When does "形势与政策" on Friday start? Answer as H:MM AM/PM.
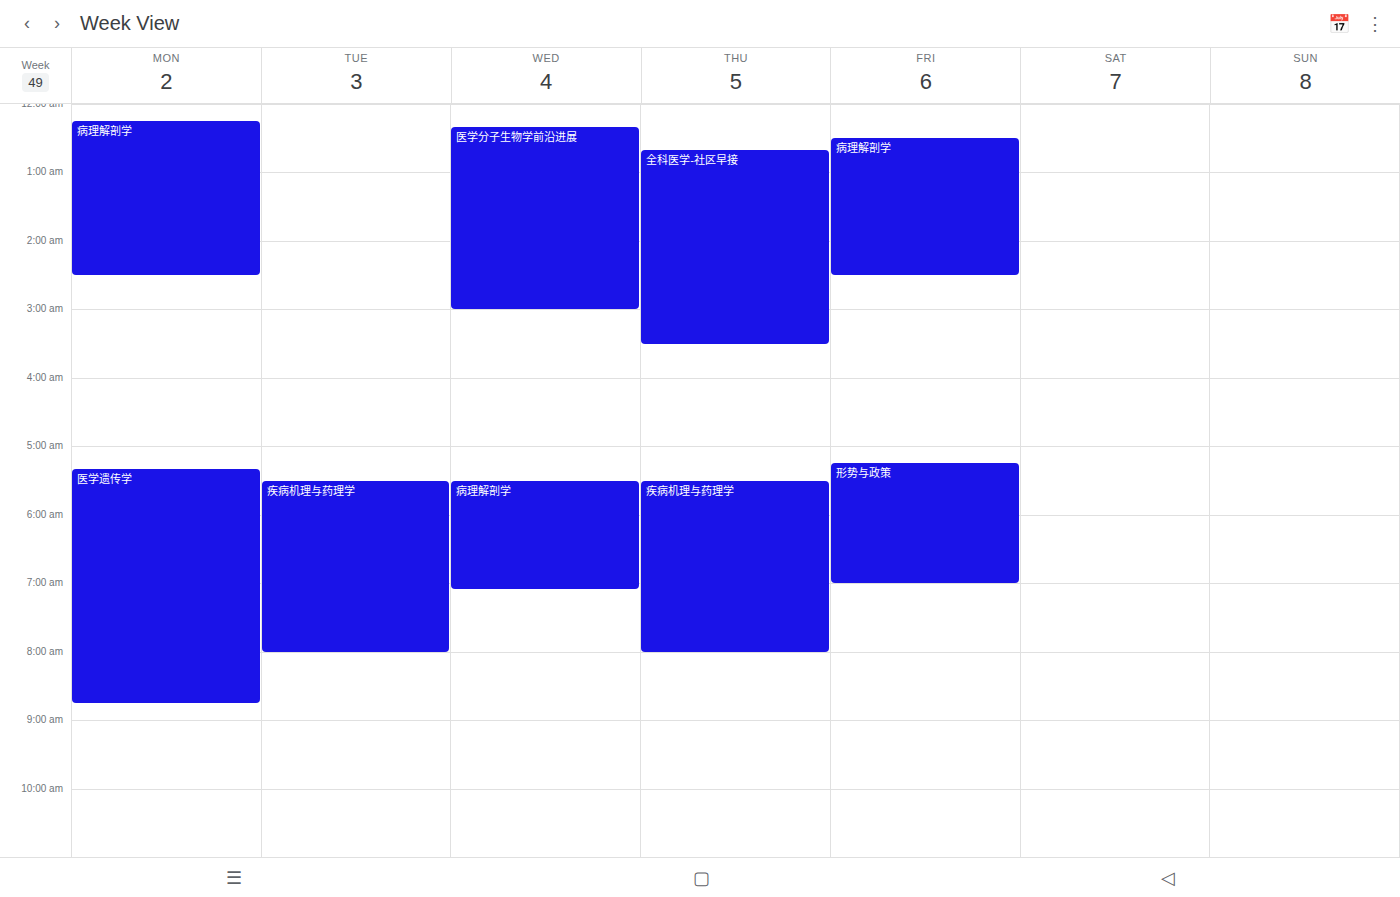
5:15 AM